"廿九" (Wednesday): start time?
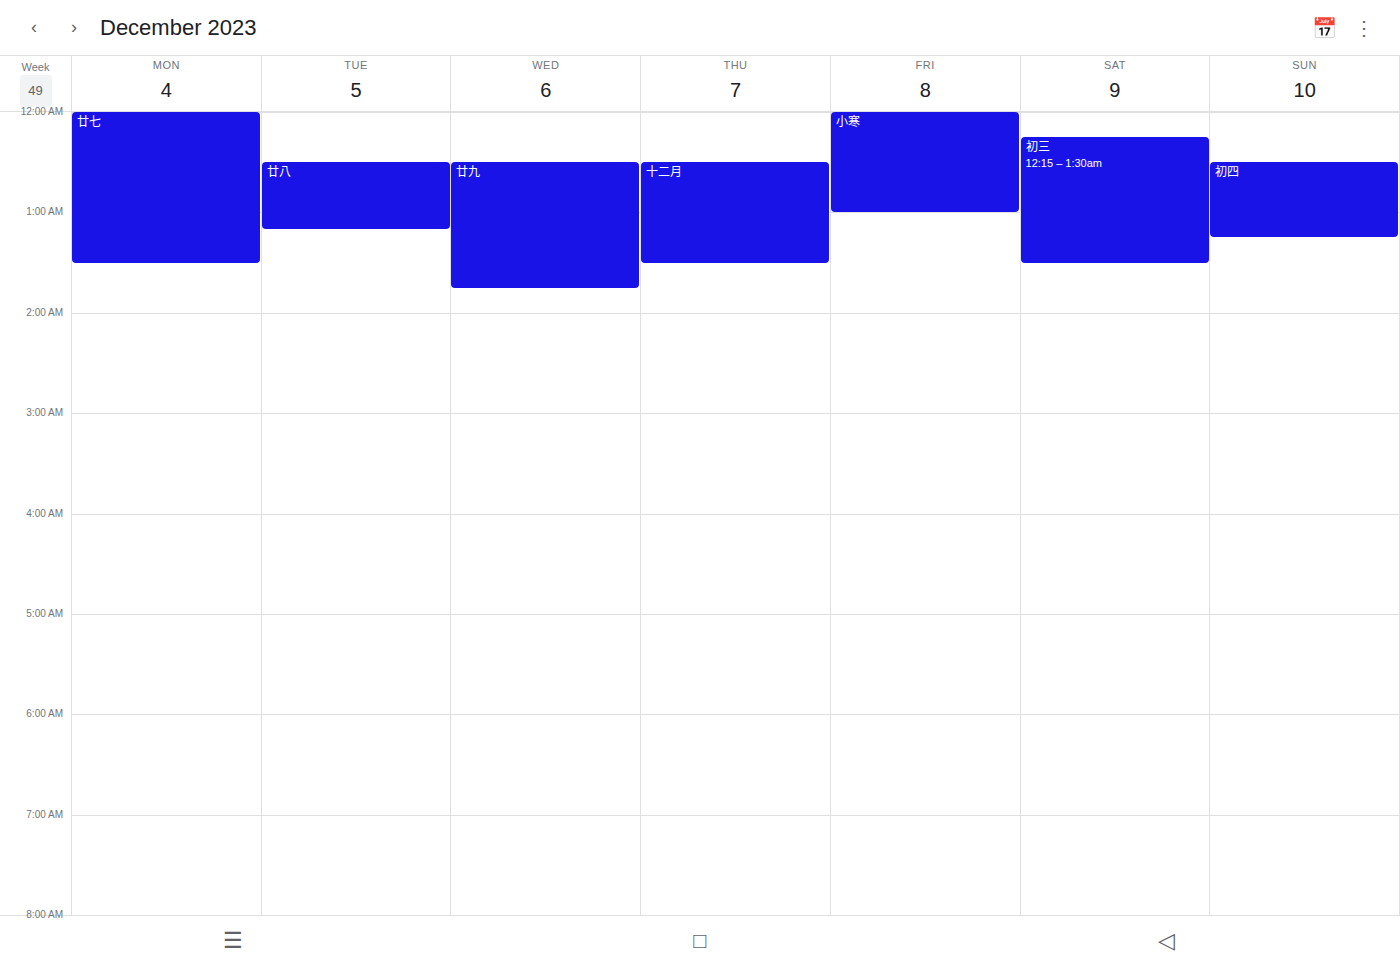
12:30 AM